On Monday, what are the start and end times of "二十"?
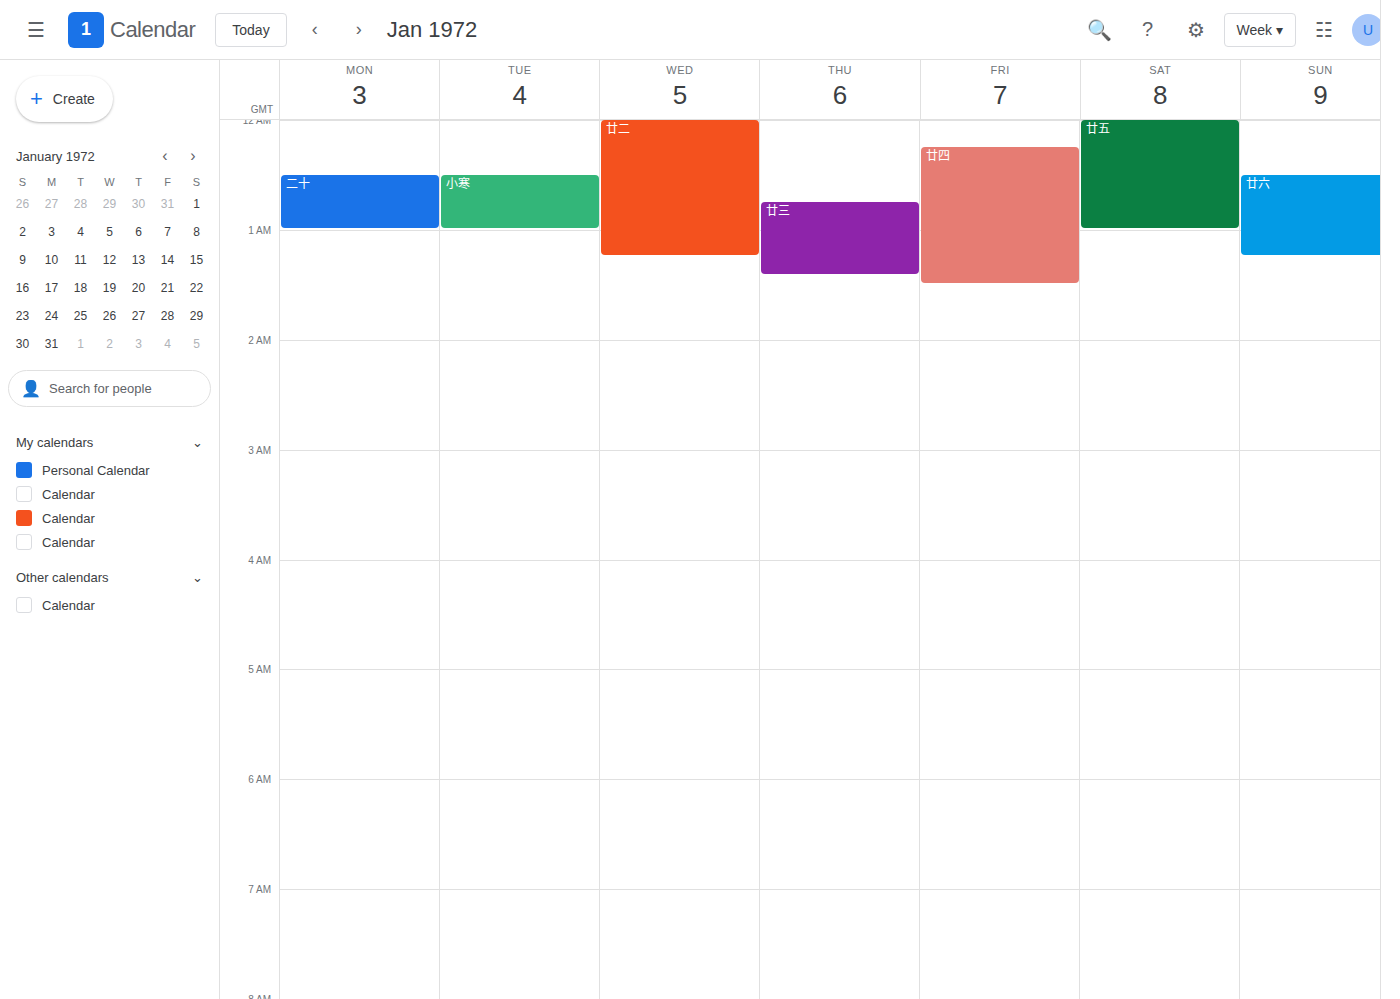
12:30 AM to 1:00 AM